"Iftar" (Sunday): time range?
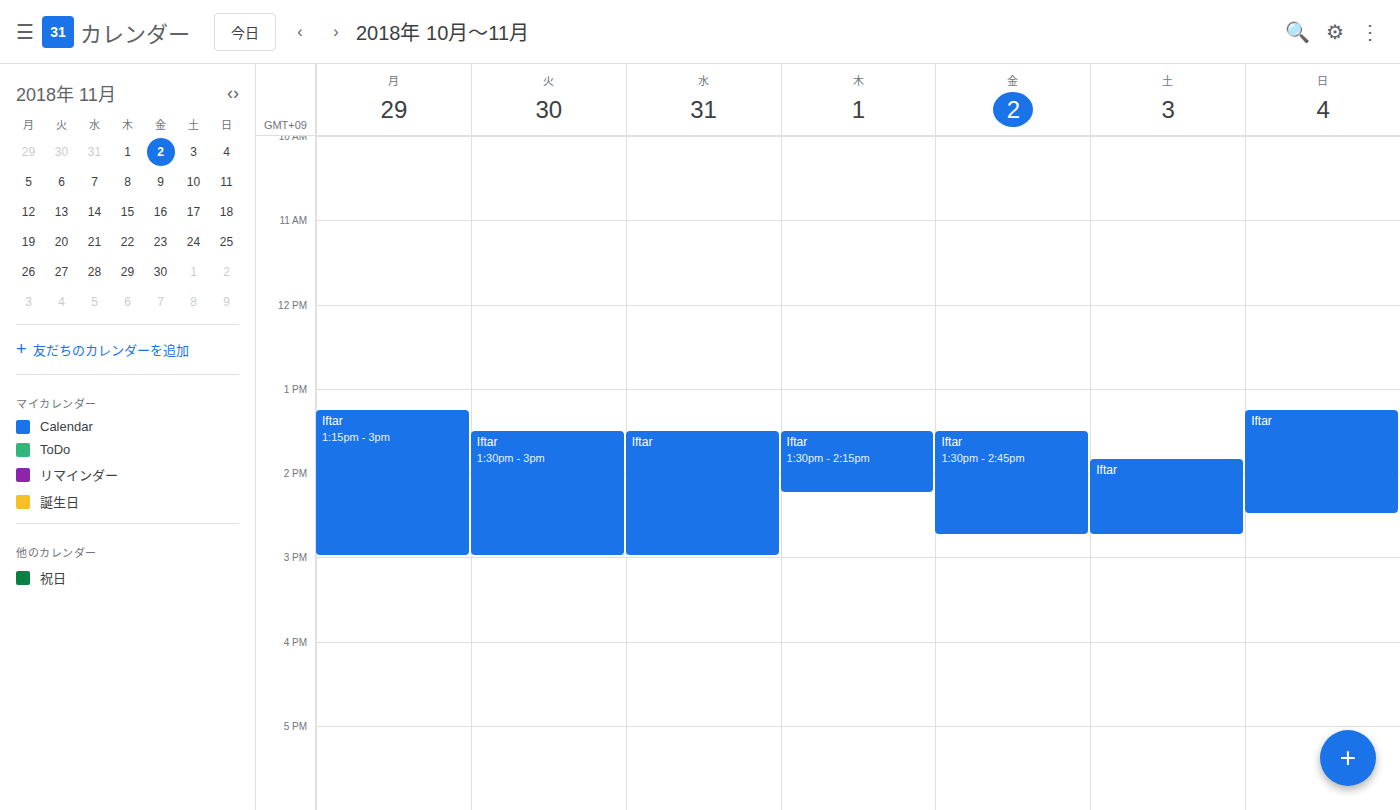
1:15 PM to 2:30 PM